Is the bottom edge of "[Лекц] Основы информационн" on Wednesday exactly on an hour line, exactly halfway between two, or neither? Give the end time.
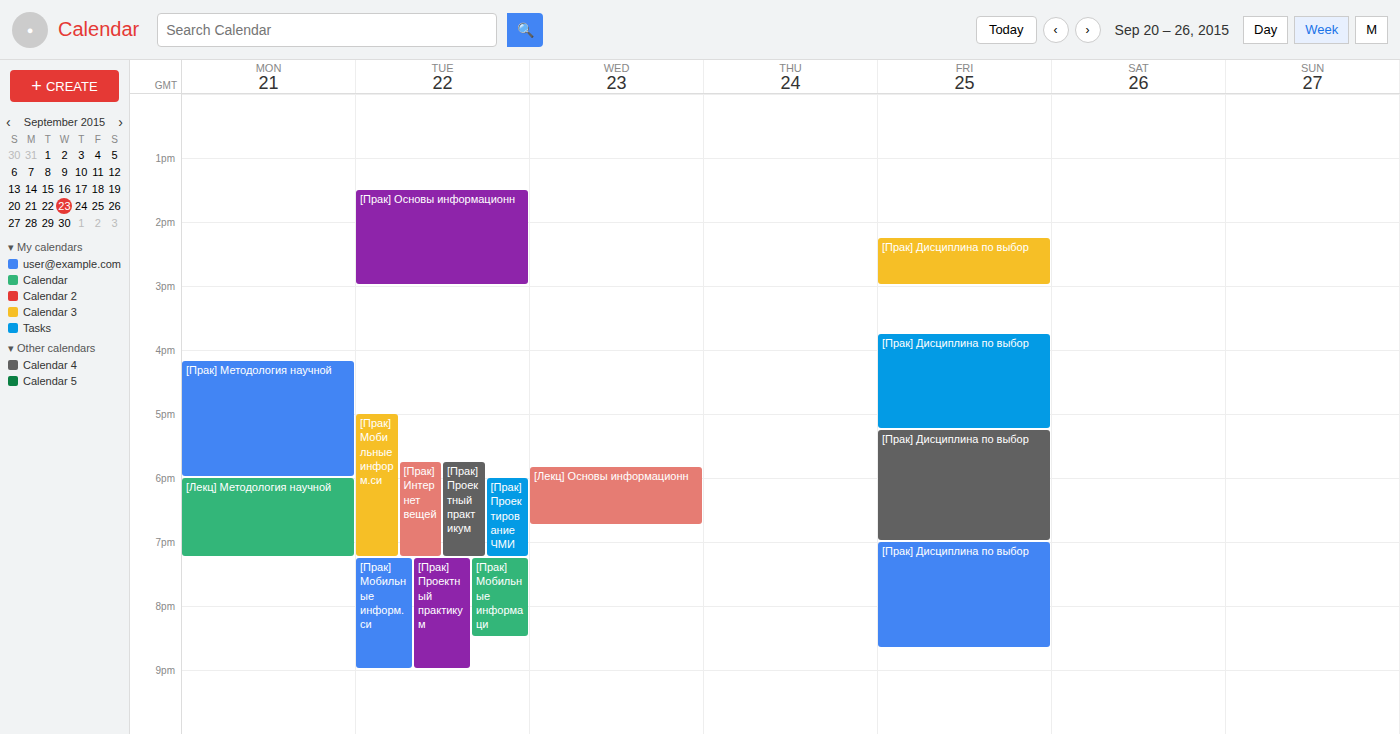
6:45 PM -- neither: three quarters of the way from the 6 PM line to the 7 PM line.